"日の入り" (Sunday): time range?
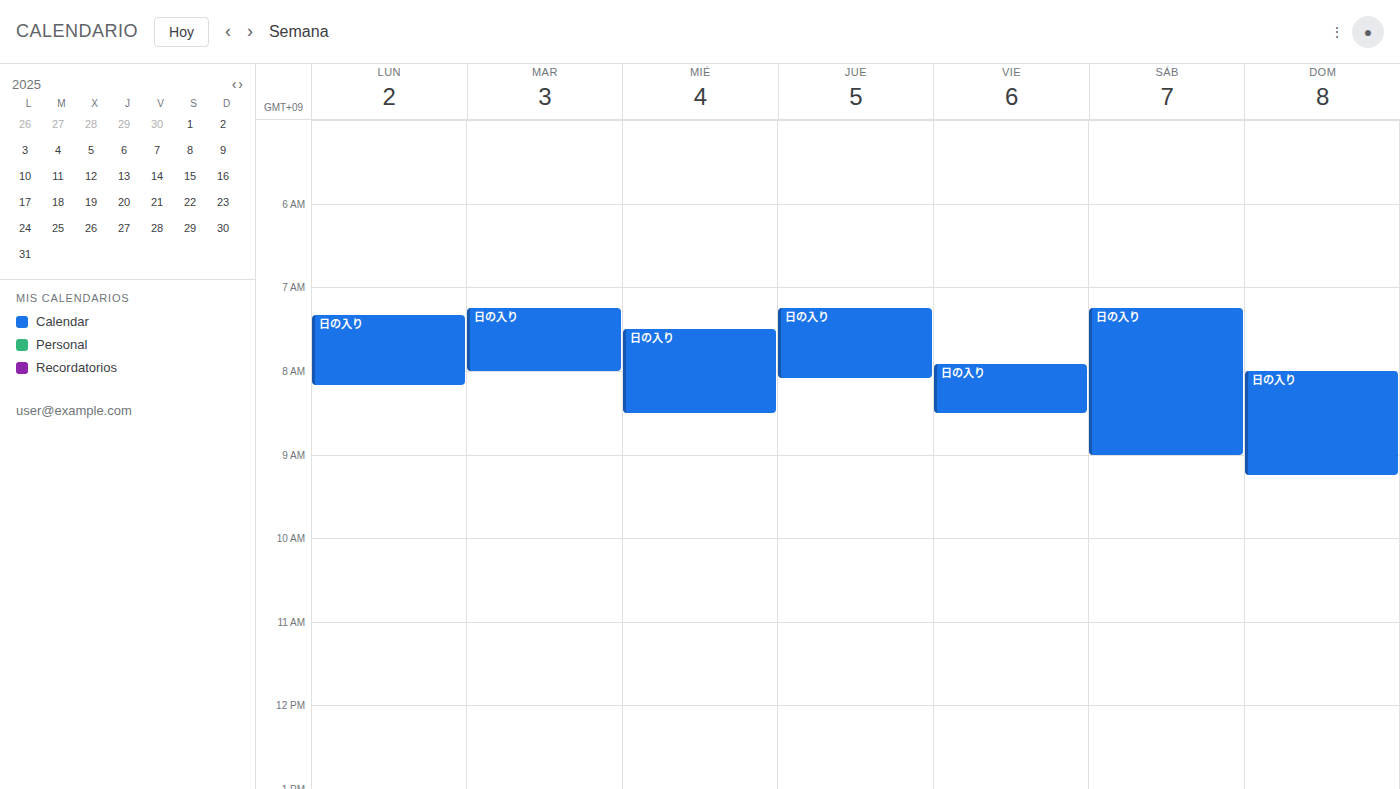
8:00 AM to 9:15 AM